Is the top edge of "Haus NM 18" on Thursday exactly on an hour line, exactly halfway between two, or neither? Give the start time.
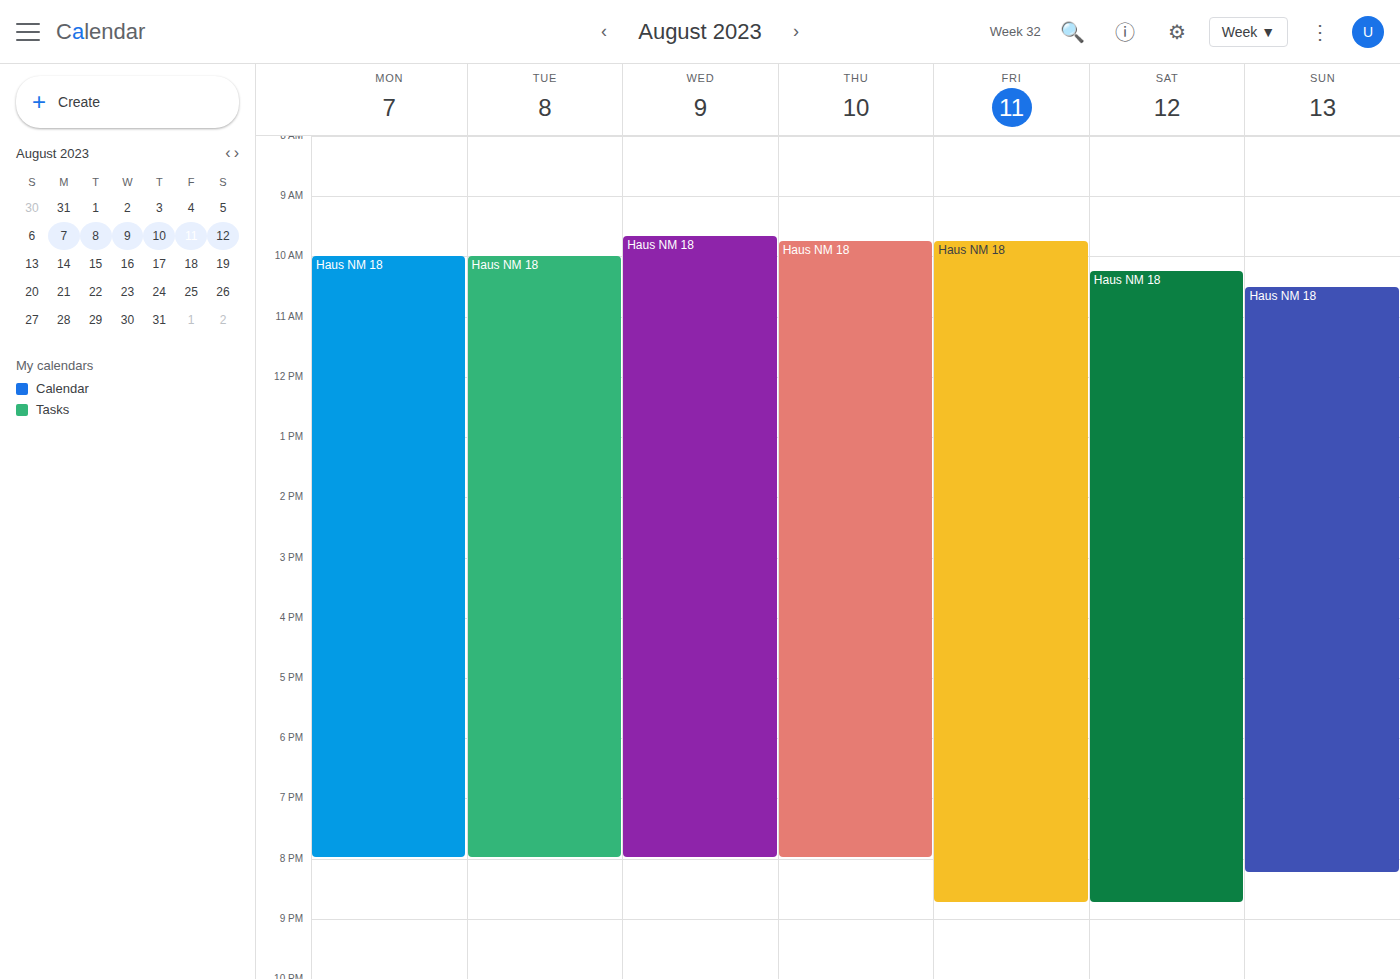
09:45 -- neither: three quarters of the way from the 09:00 line to the 10:00 line.